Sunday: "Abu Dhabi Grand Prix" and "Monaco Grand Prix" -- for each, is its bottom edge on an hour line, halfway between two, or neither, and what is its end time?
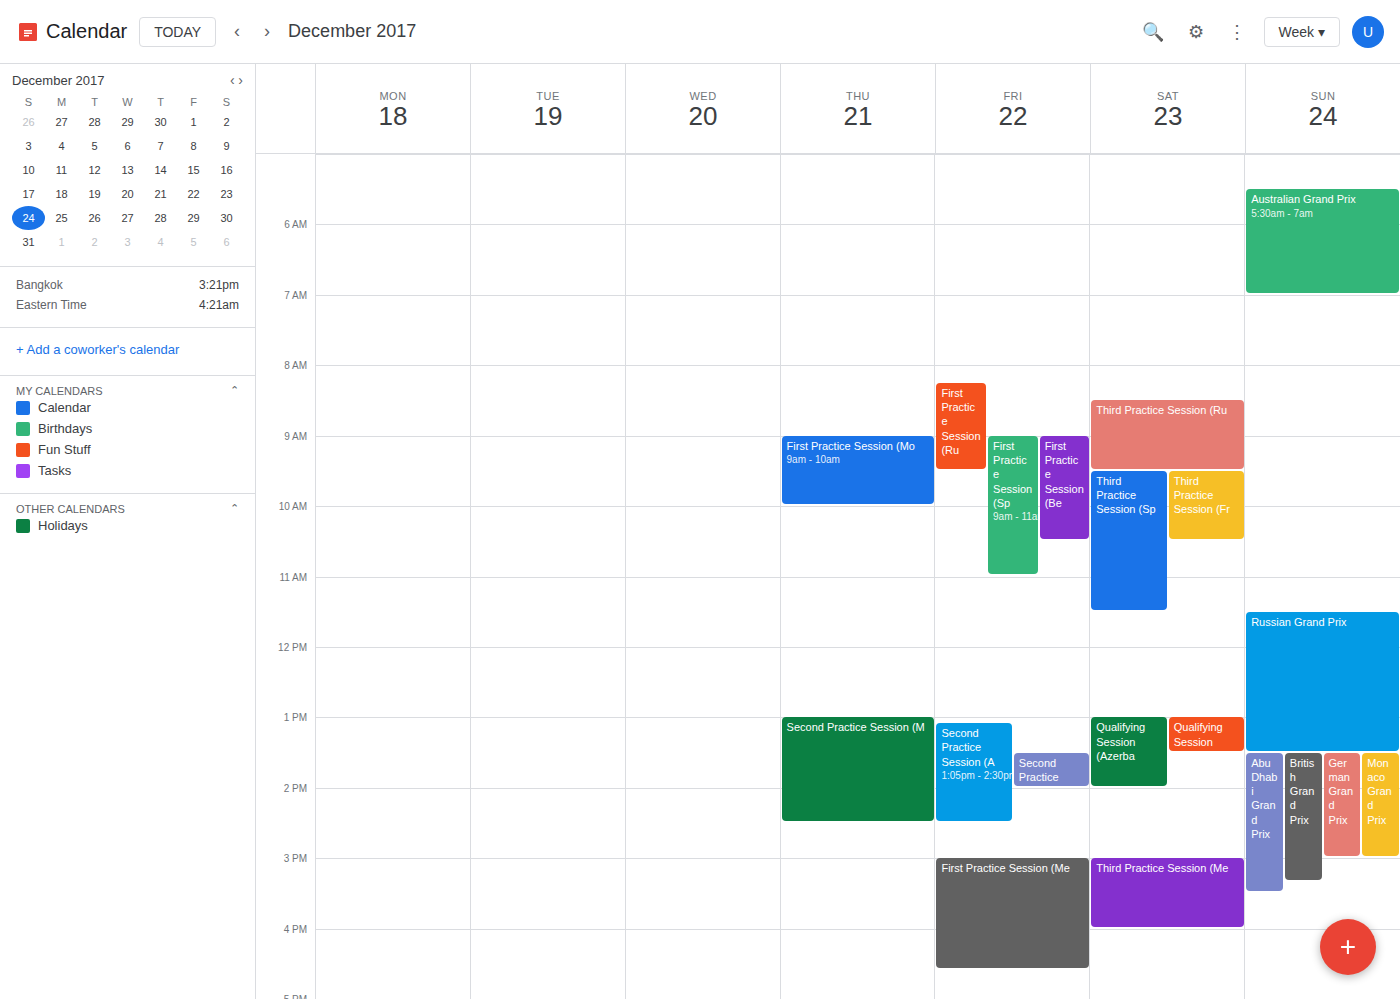
"Abu Dhabi Grand Prix": 3:30 PM, halfway between the 3 PM and 4 PM lines. "Monaco Grand Prix": 3:00 PM, exactly on the 3 PM line.